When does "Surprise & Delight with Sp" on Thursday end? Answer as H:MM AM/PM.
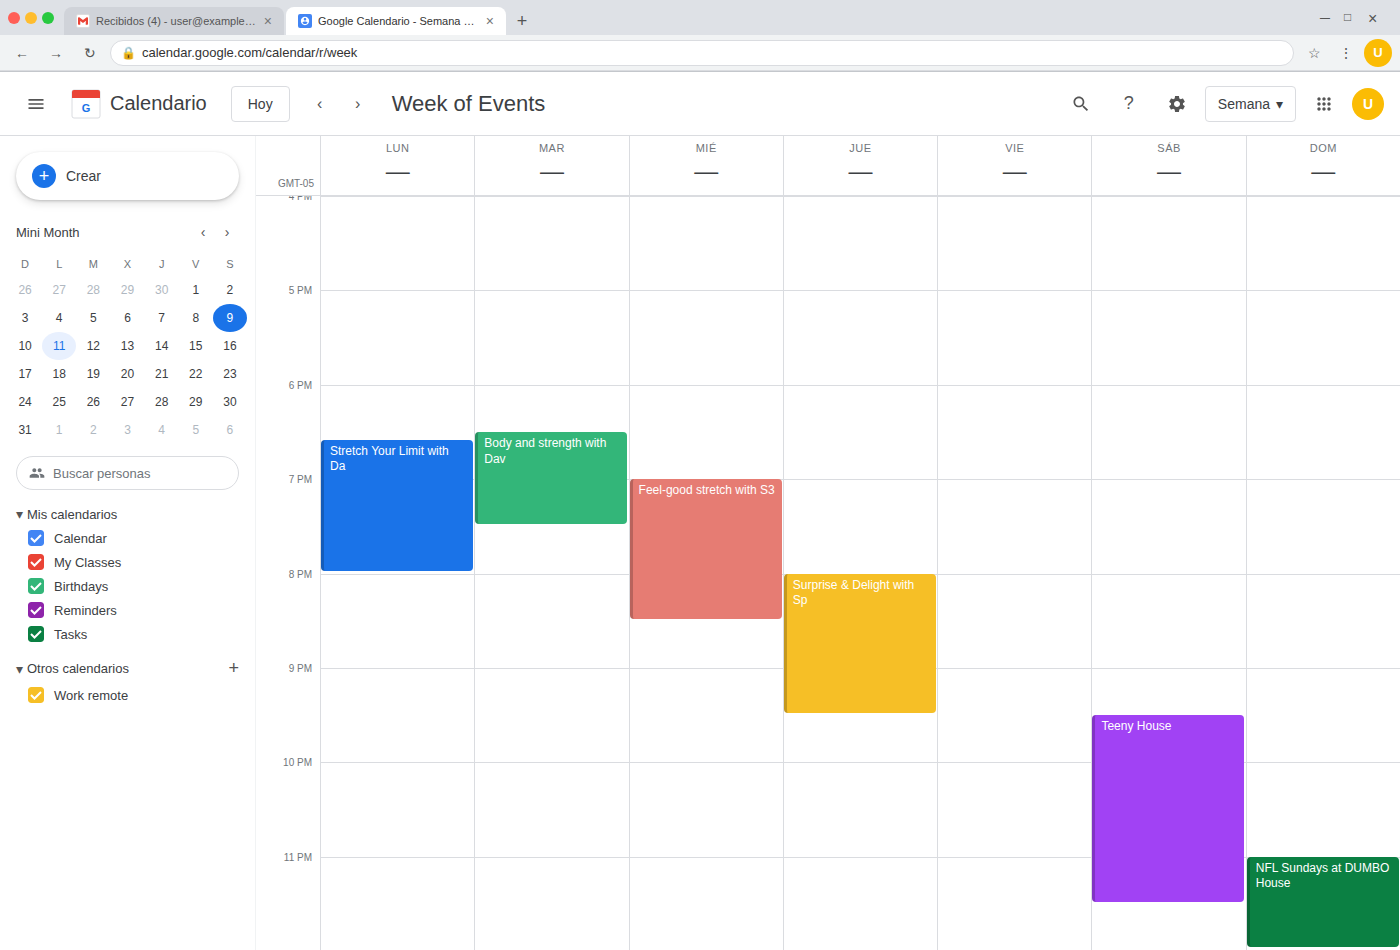
9:30 PM